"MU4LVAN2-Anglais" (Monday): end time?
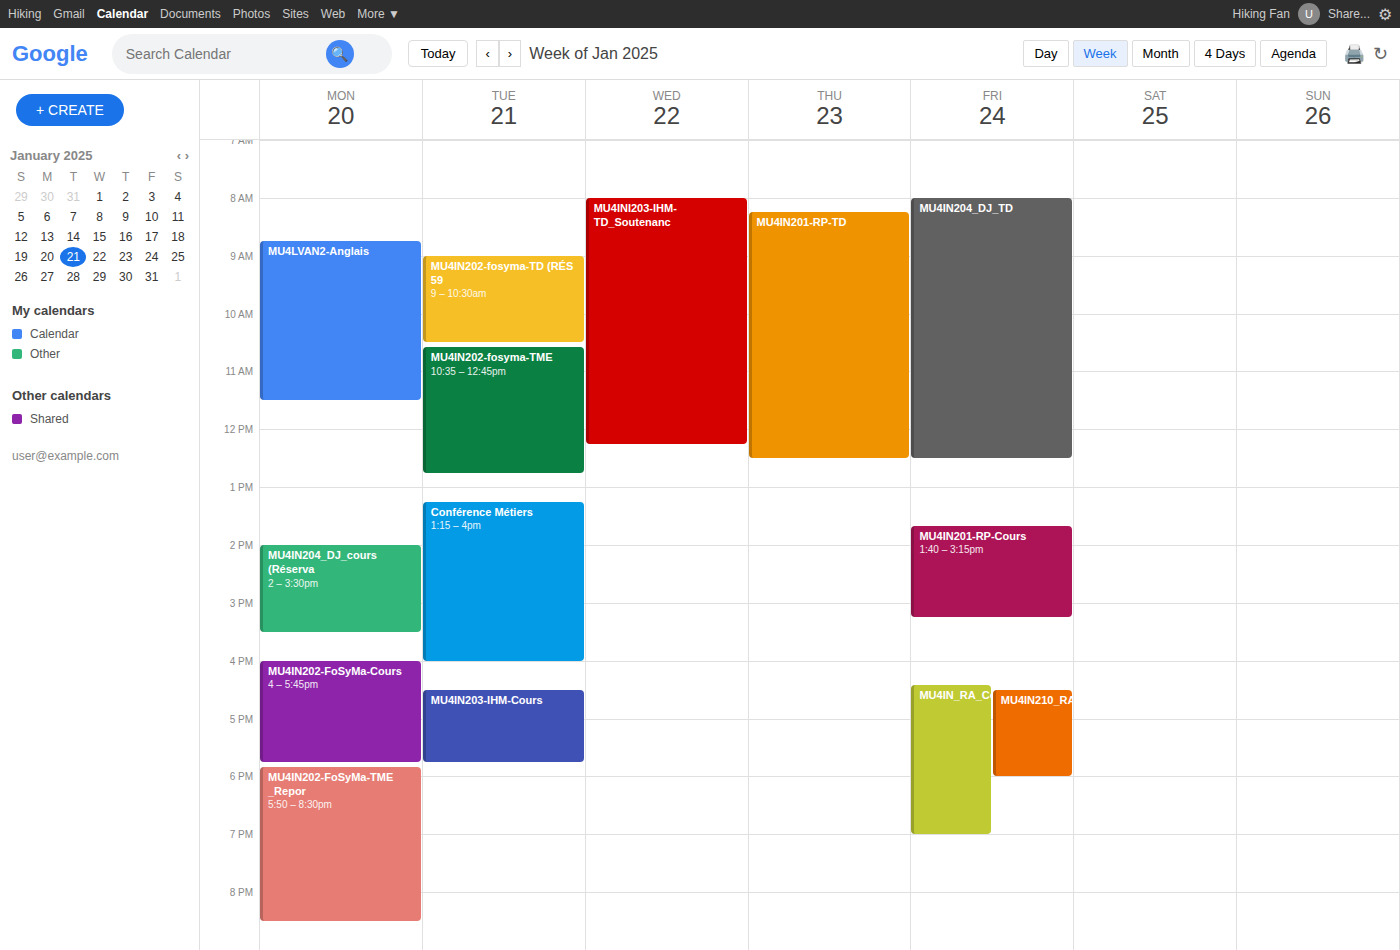
11:30 AM